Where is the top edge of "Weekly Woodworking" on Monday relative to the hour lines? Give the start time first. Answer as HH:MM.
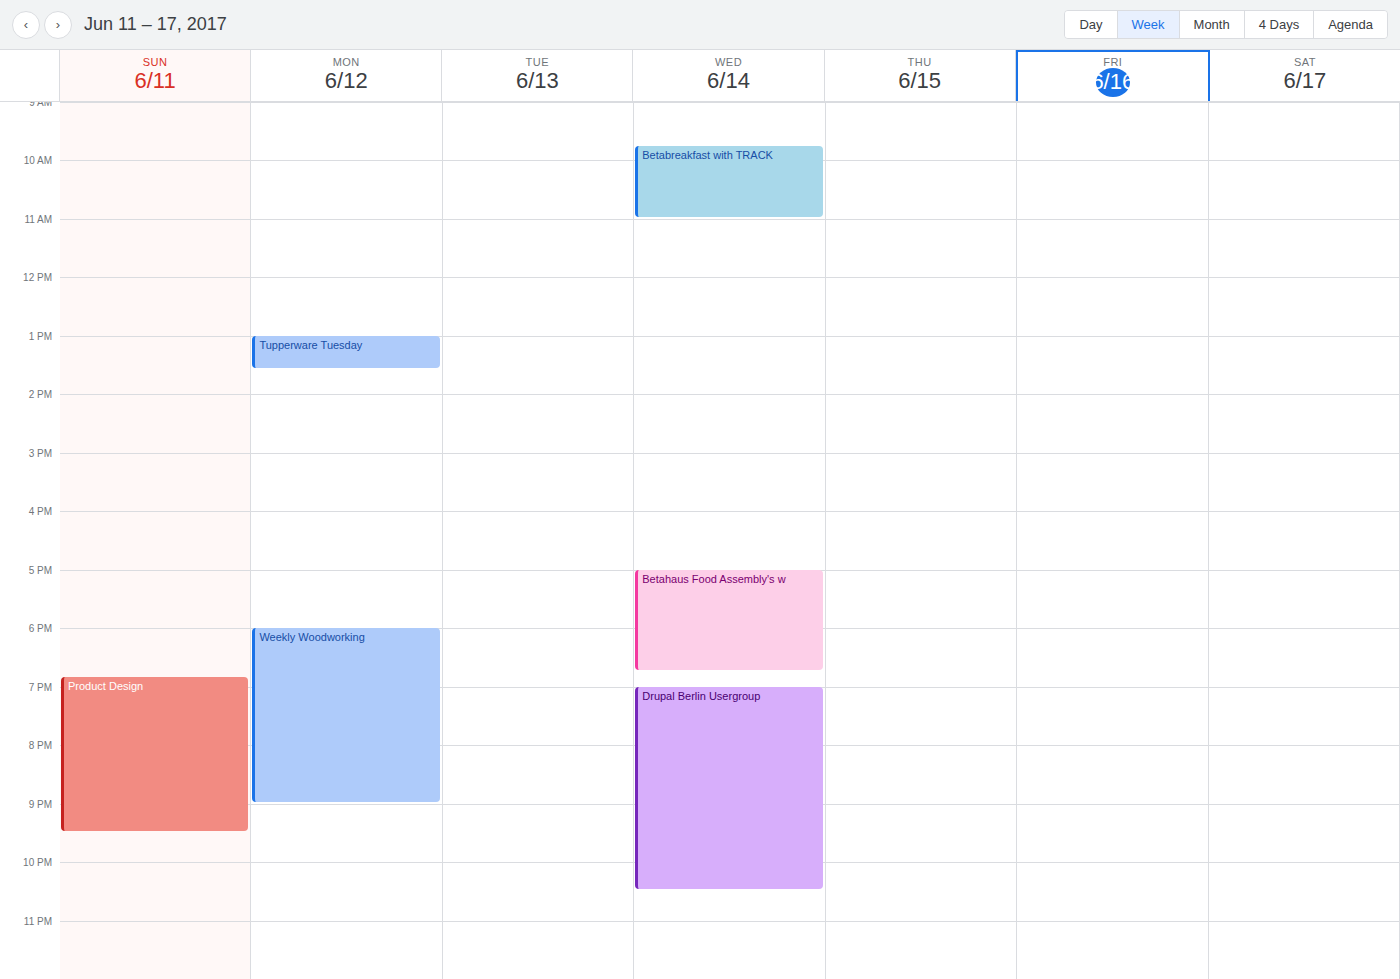
18:00 -- exactly on the 18:00 line.